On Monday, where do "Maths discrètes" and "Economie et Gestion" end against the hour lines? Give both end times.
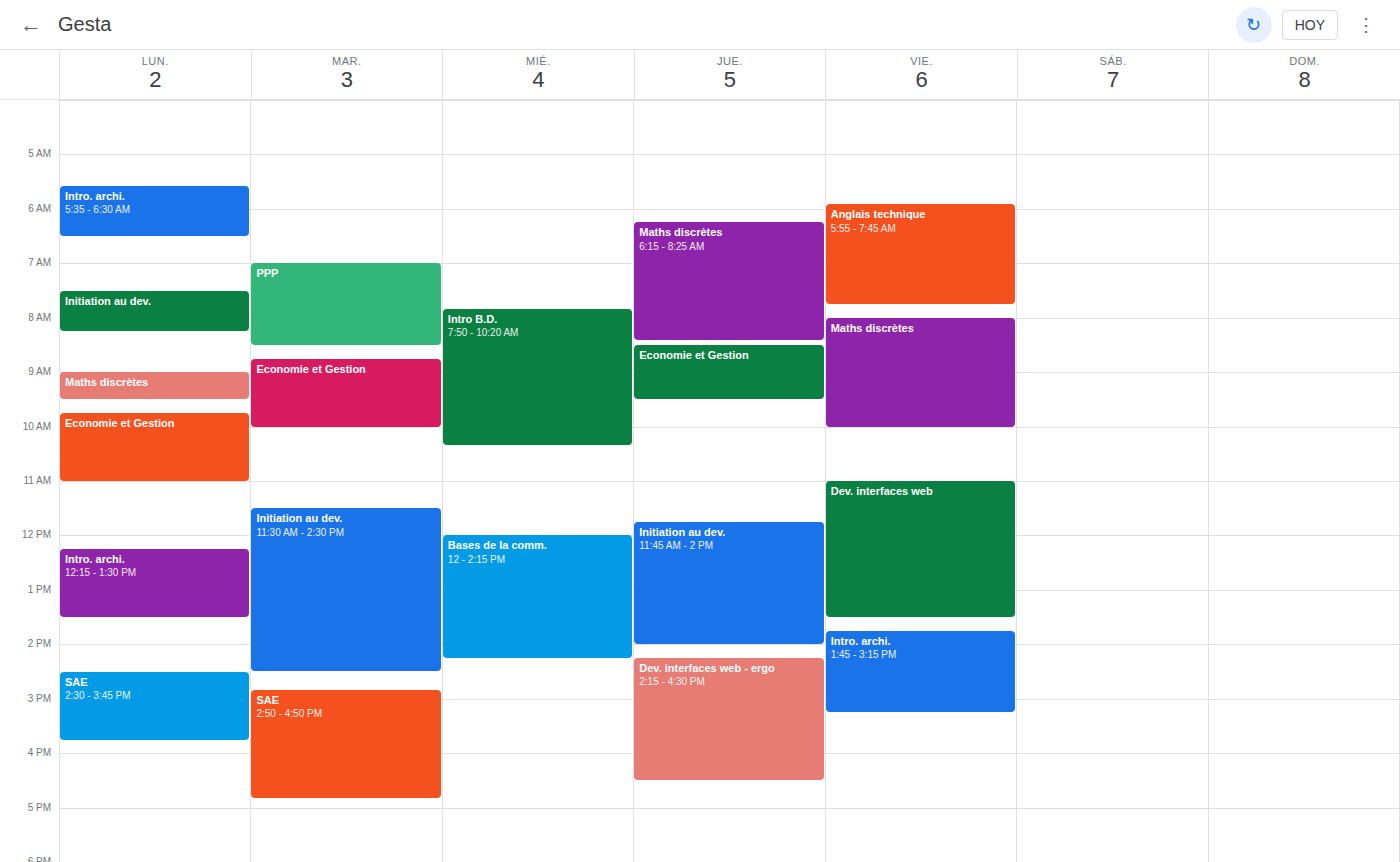
"Maths discrètes": 09:30, halfway between the 09:00 and 10:00 lines. "Economie et Gestion": 11:00, exactly on the 11:00 line.